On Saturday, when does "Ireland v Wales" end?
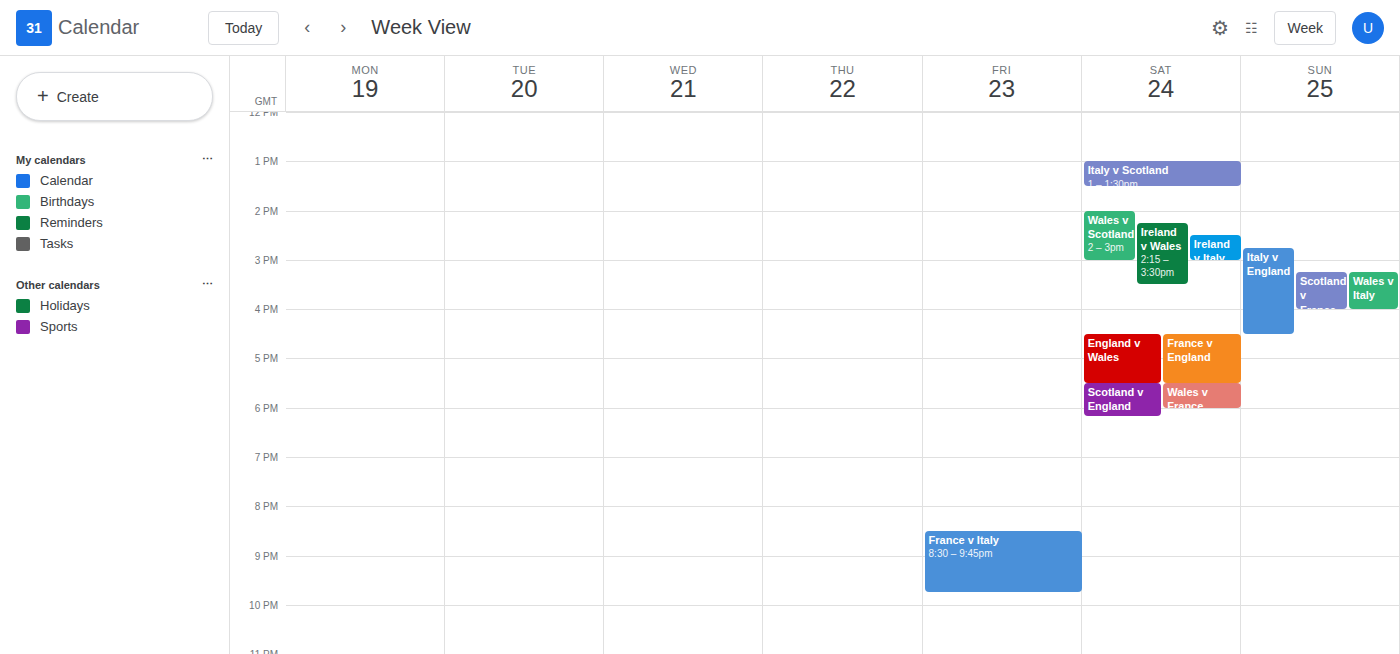
3:30 PM